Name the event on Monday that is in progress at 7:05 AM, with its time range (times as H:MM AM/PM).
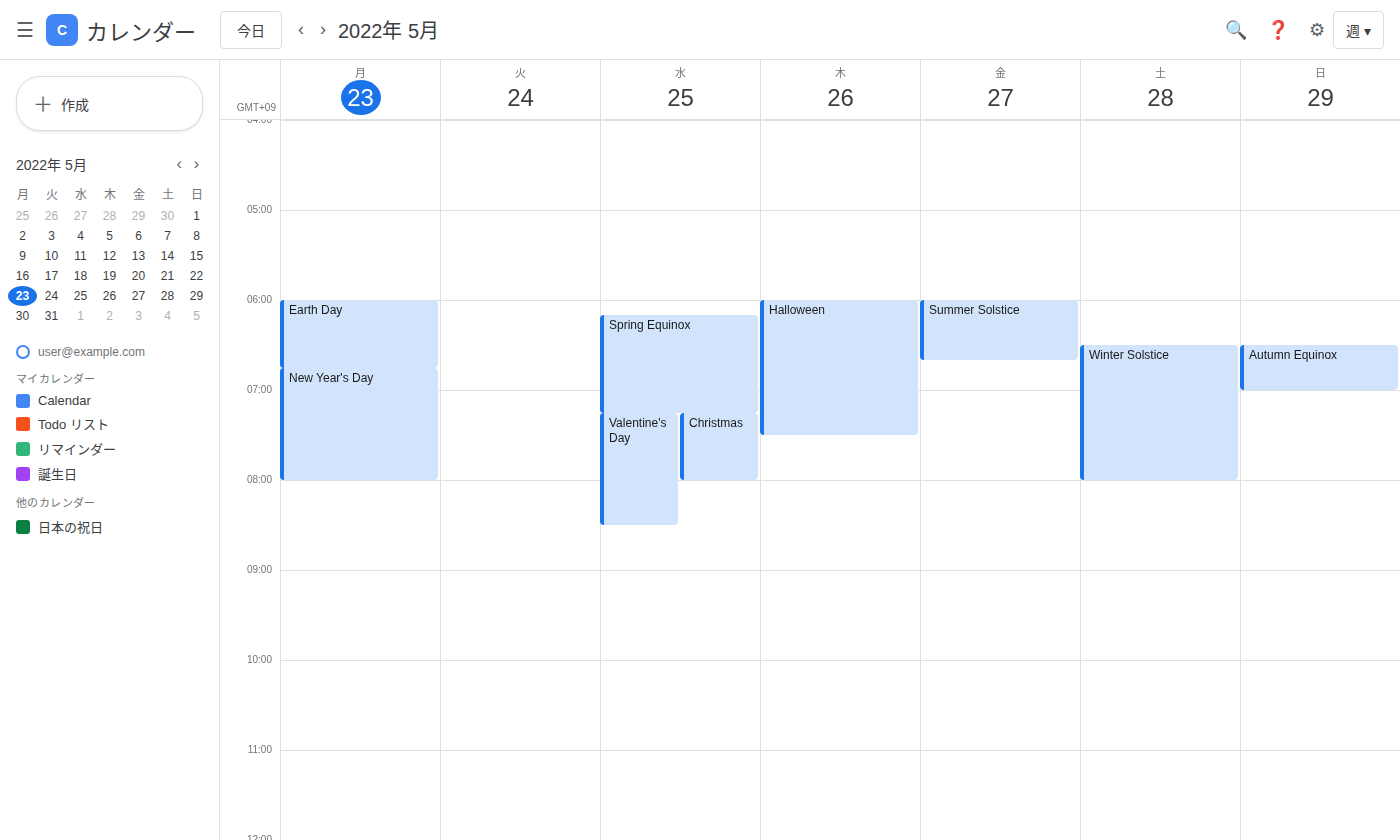
"New Year's Day", 6:45 AM to 8:00 AM